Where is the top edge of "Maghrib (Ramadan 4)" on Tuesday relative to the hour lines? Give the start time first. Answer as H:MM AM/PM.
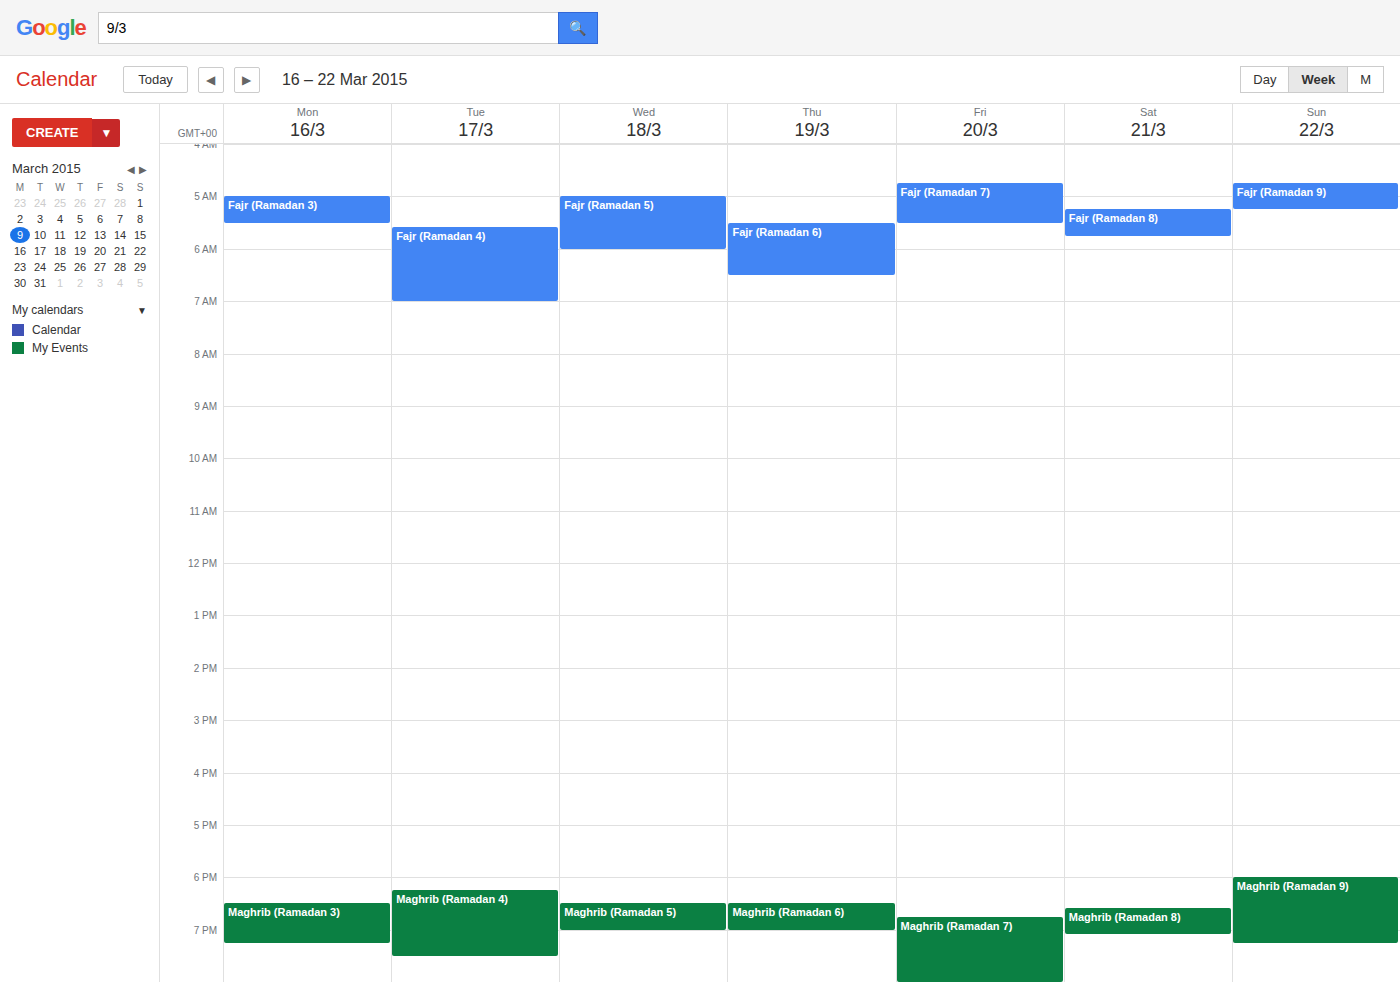
6:15 PM -- neither: a quarter of the way from the 6 PM line to the 7 PM line.